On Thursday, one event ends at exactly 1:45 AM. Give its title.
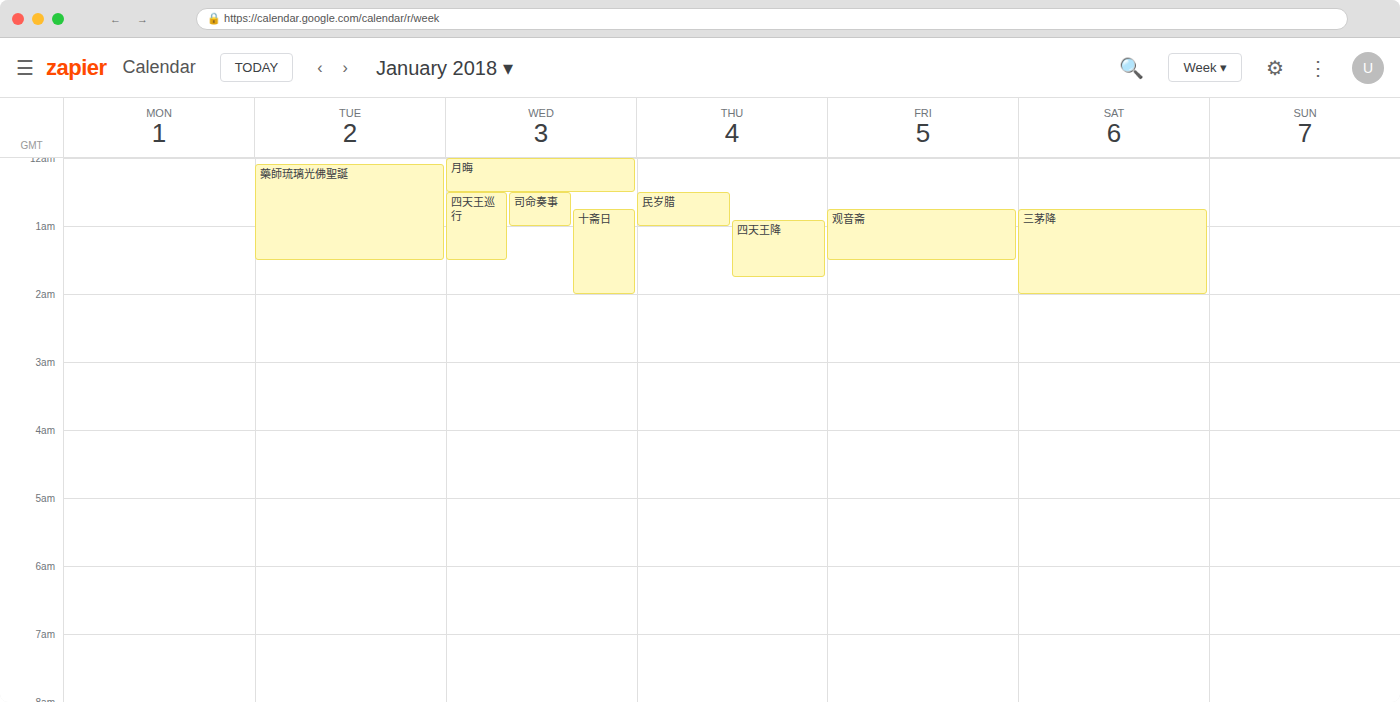
"四天王降"